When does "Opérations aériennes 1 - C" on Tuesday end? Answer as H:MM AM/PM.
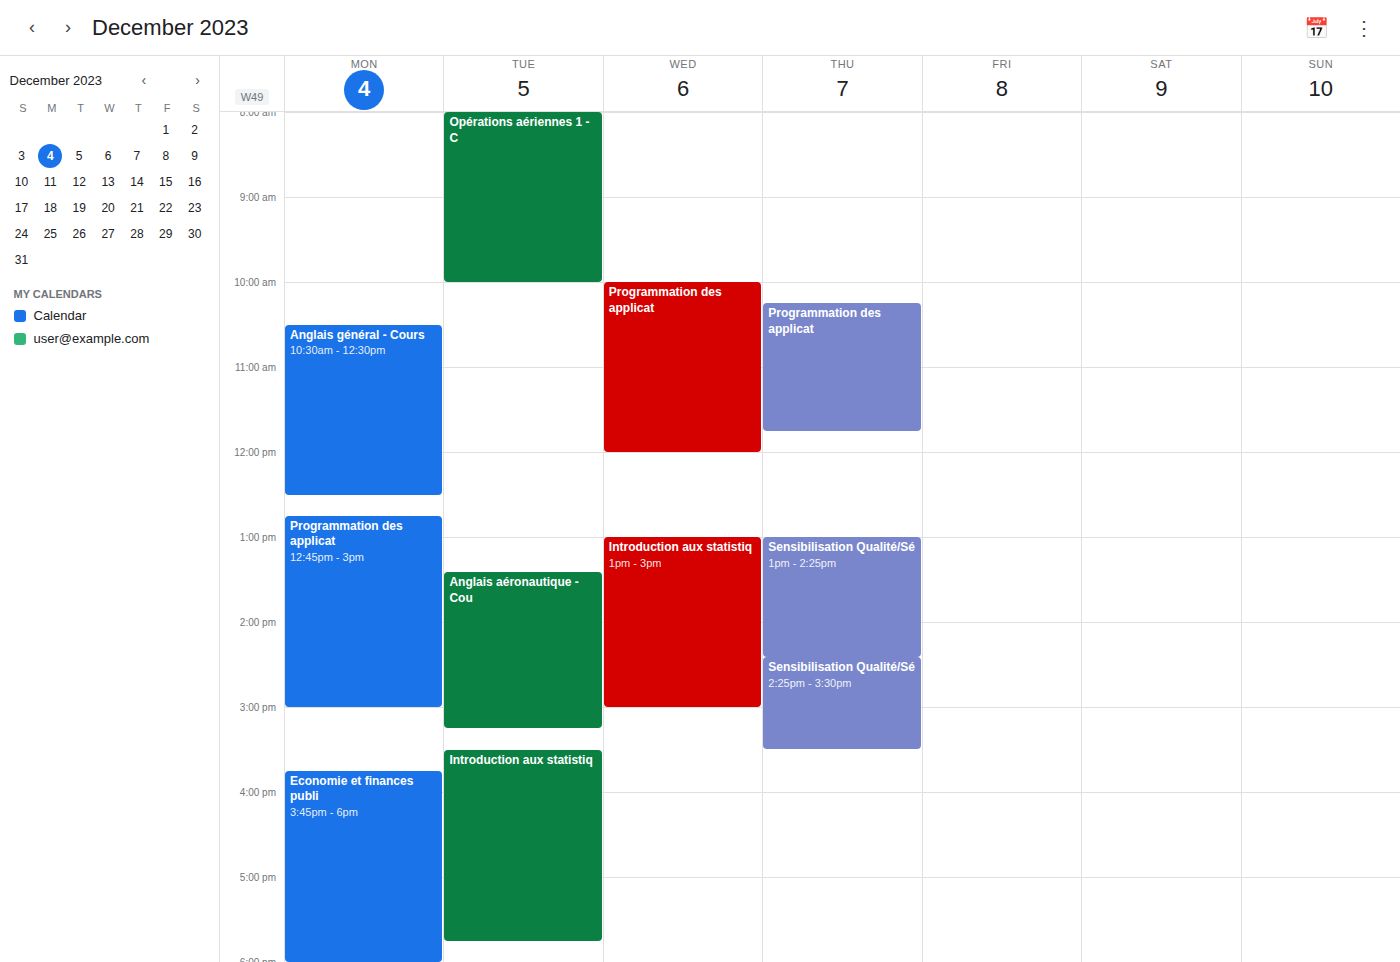
10:00 AM